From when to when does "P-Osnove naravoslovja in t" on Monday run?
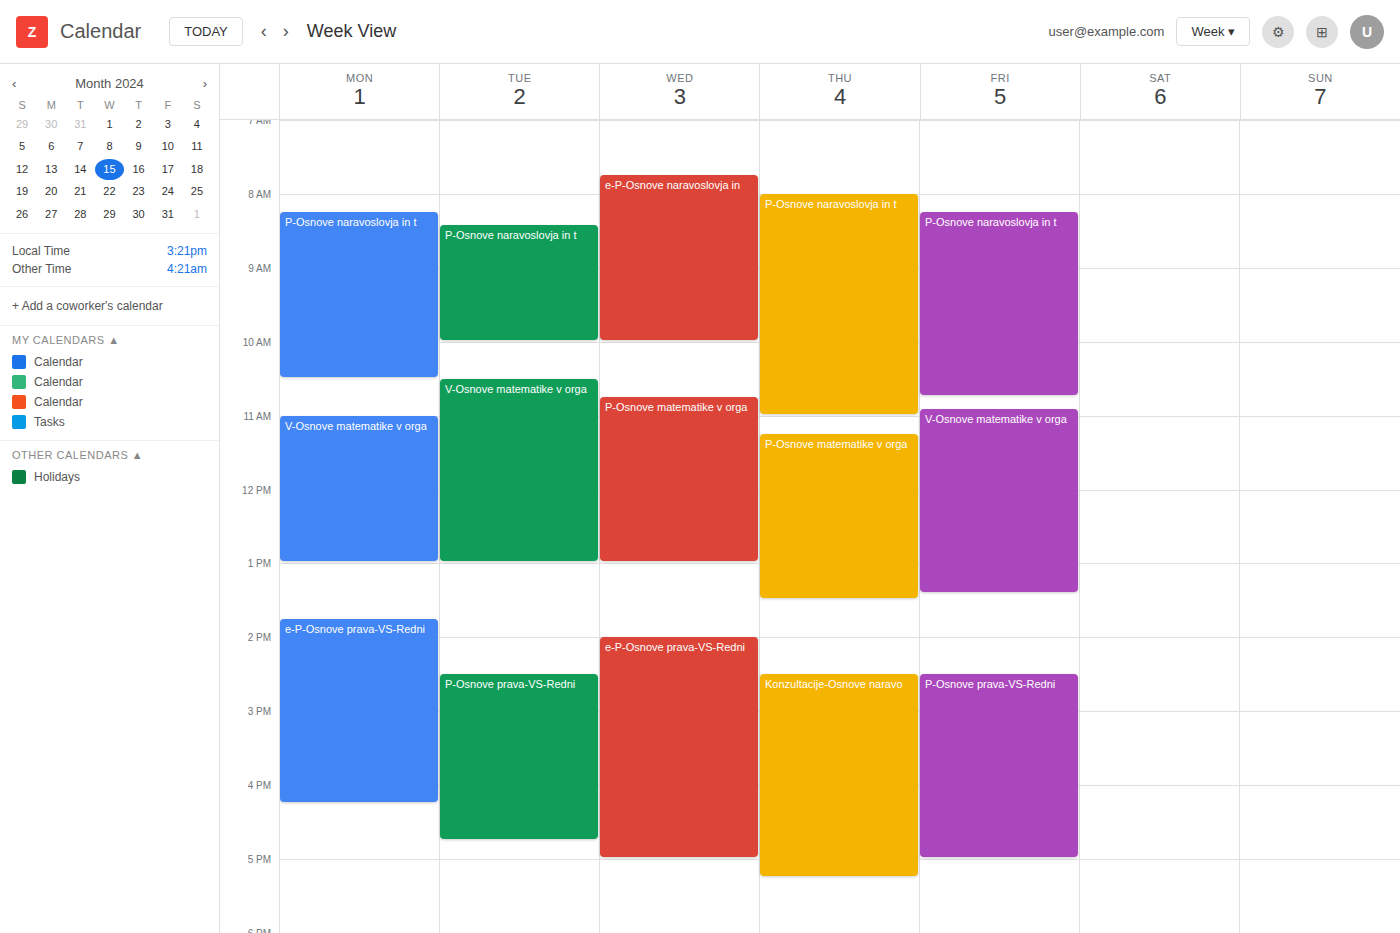
8:15 AM to 10:30 AM